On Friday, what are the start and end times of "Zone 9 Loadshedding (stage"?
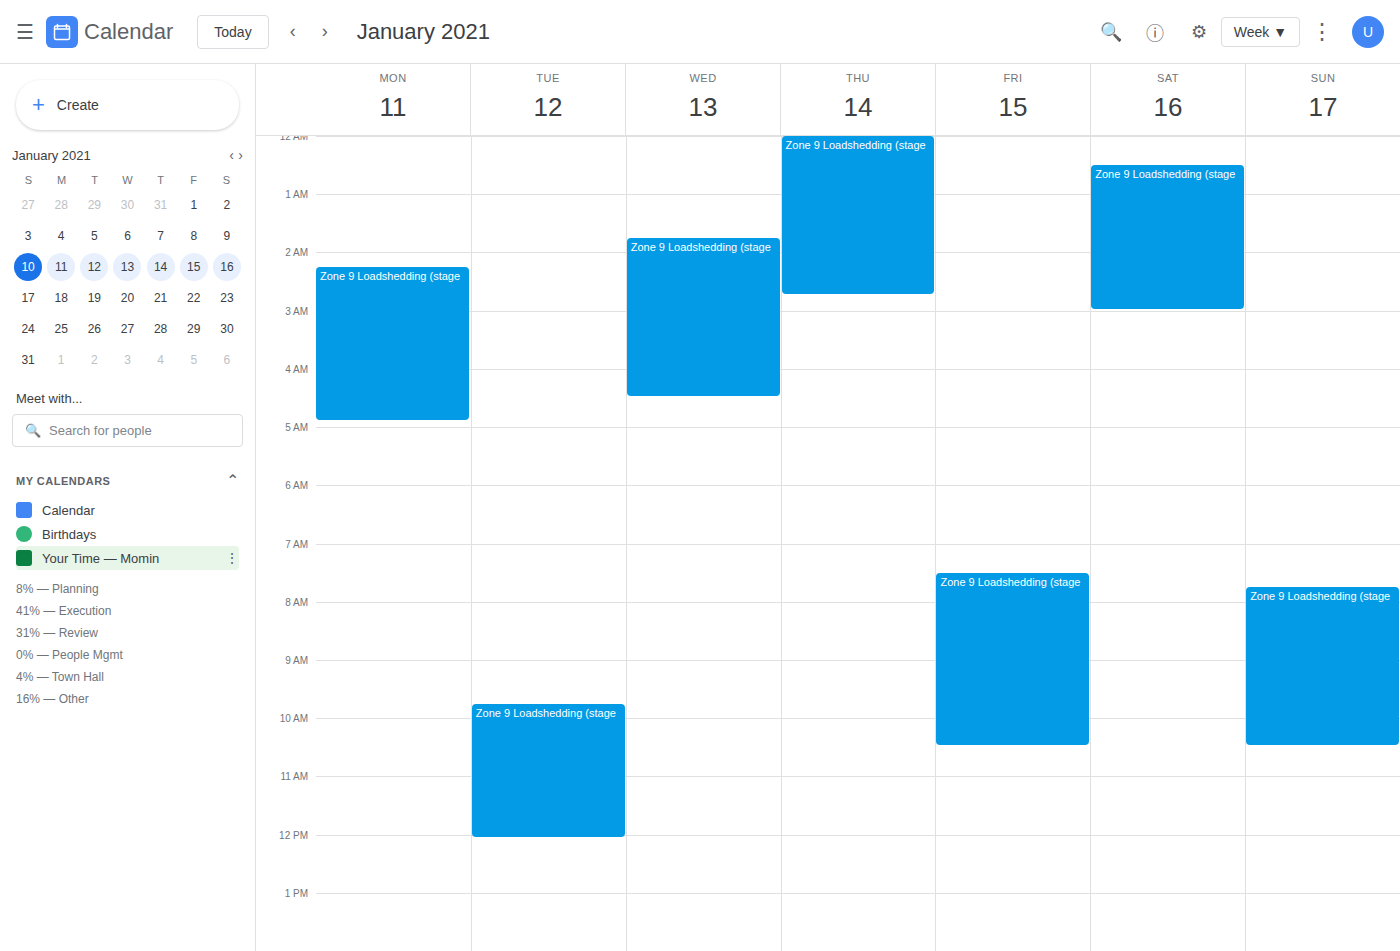
7:30 AM to 10:30 AM